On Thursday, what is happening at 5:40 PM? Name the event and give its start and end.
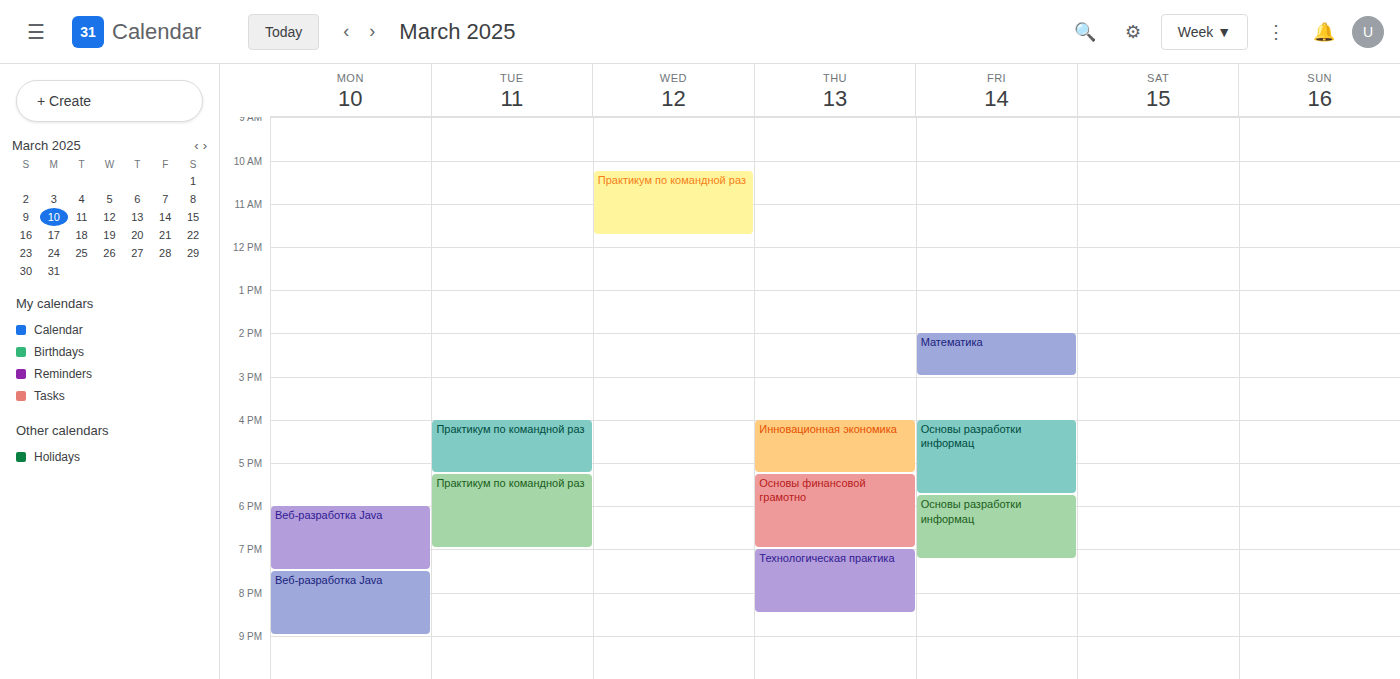
"Основы финансовой грамотно", 5:15 PM to 7:00 PM